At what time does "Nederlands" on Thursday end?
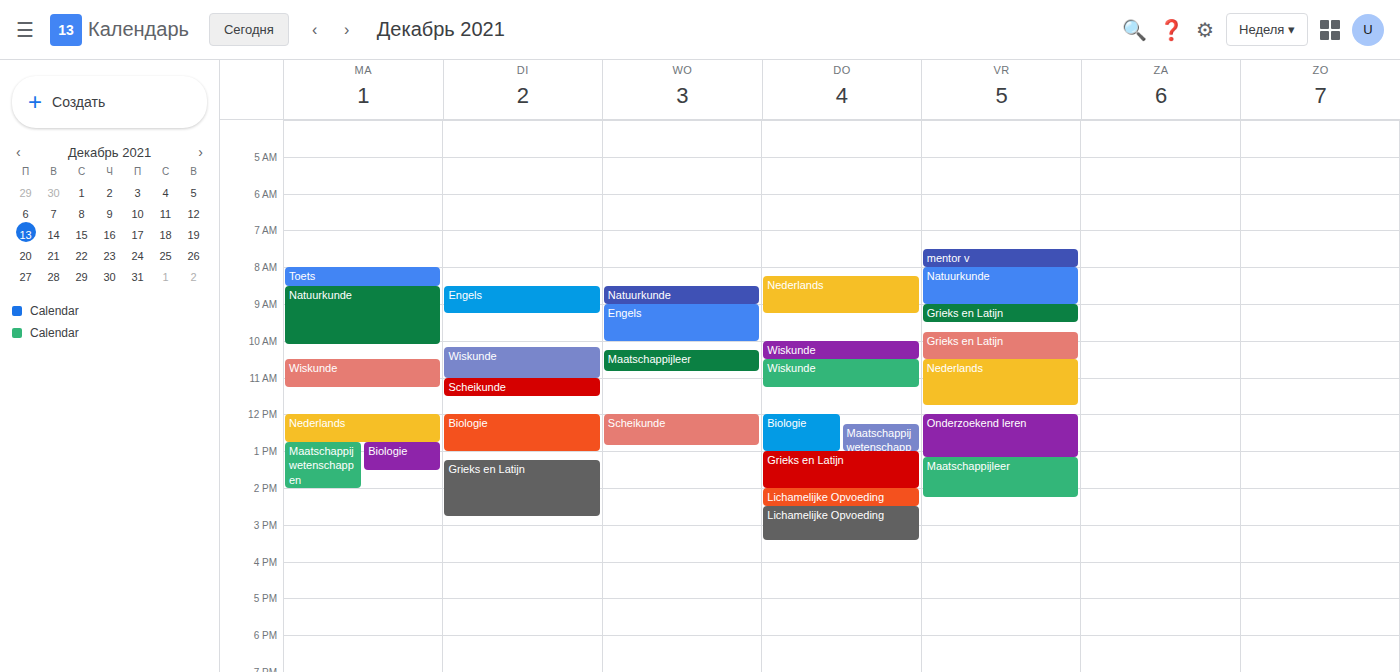
9:15 AM